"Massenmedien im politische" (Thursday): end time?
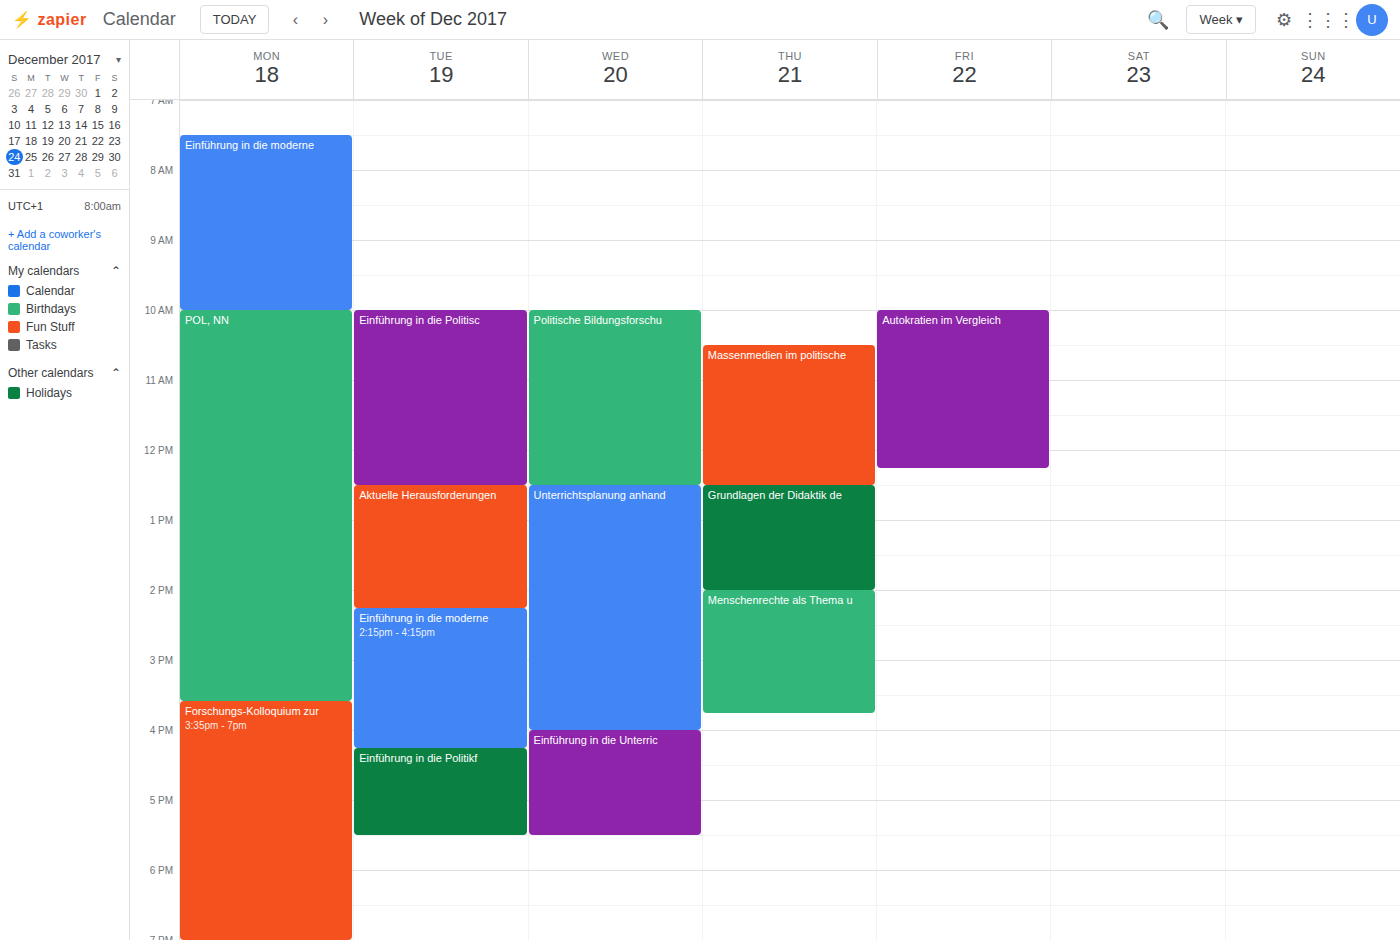
12:30 PM